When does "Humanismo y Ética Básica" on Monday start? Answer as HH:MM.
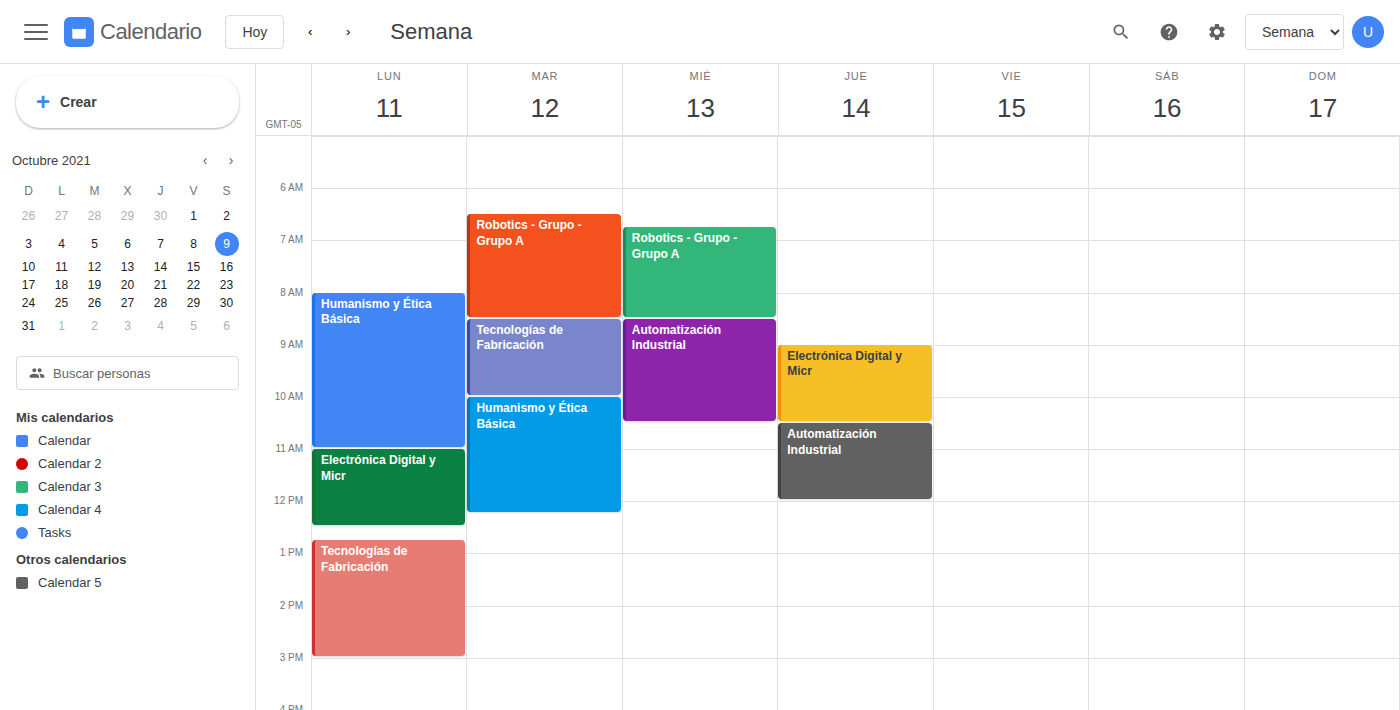
08:00